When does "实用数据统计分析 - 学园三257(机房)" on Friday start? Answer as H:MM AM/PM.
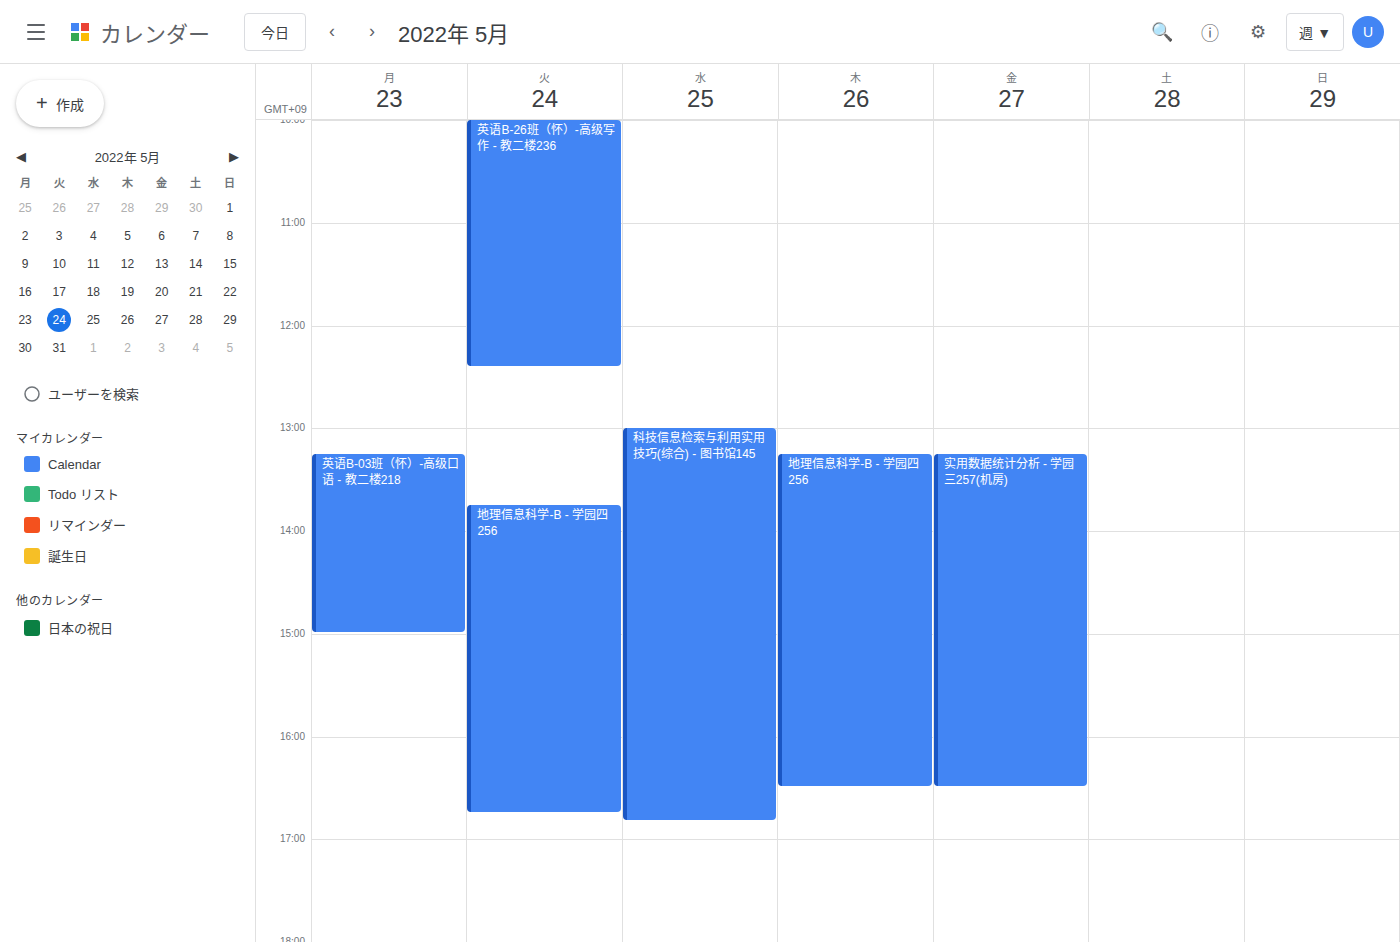
1:15 PM